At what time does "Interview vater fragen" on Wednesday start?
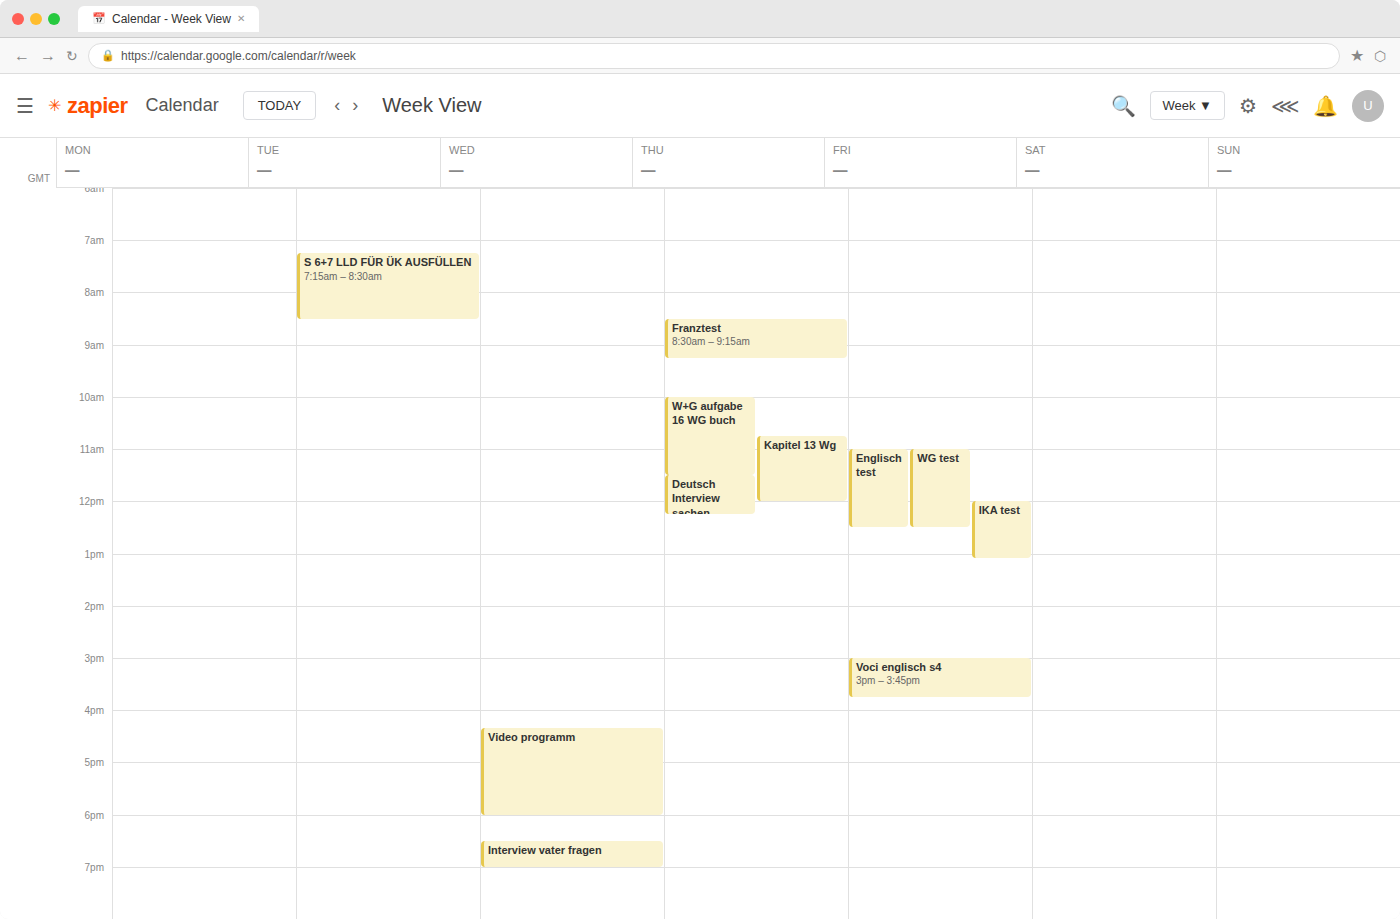
6:30 PM